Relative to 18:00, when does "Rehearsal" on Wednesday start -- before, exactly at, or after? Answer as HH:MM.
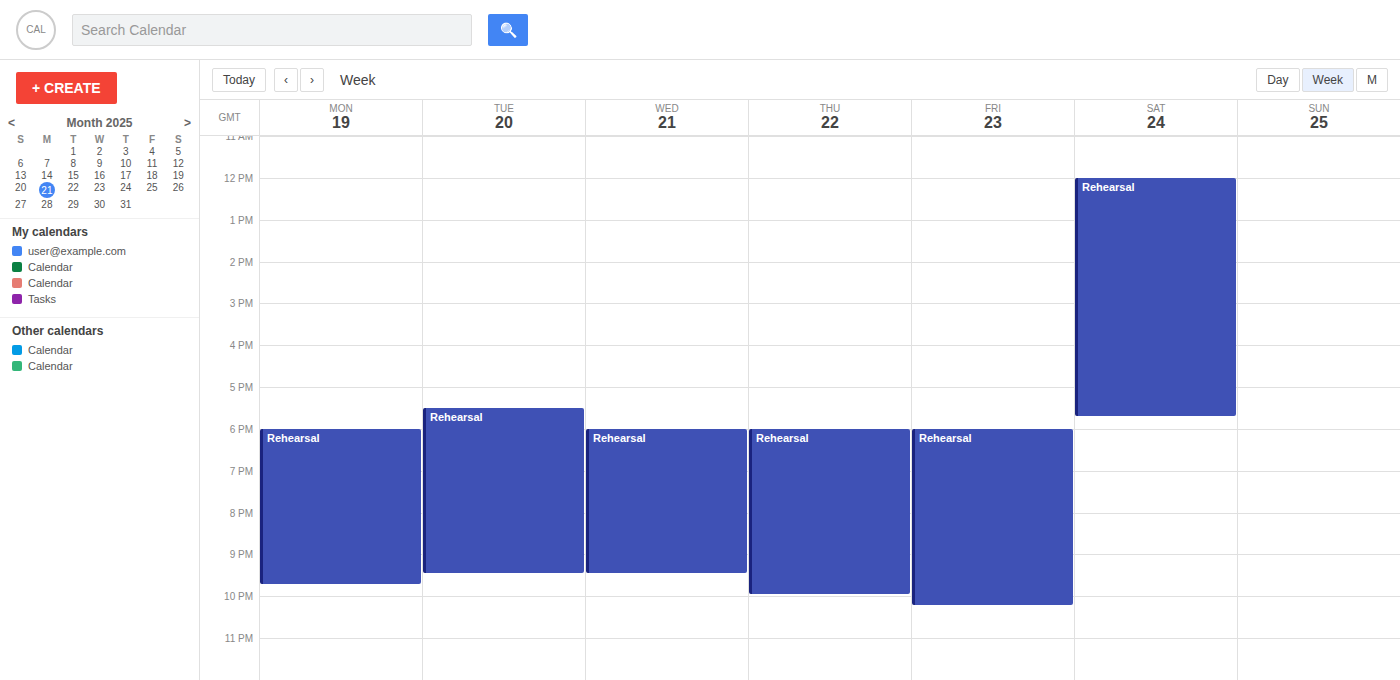
18:00 -- exactly at 18:00, on the 18:00 line.